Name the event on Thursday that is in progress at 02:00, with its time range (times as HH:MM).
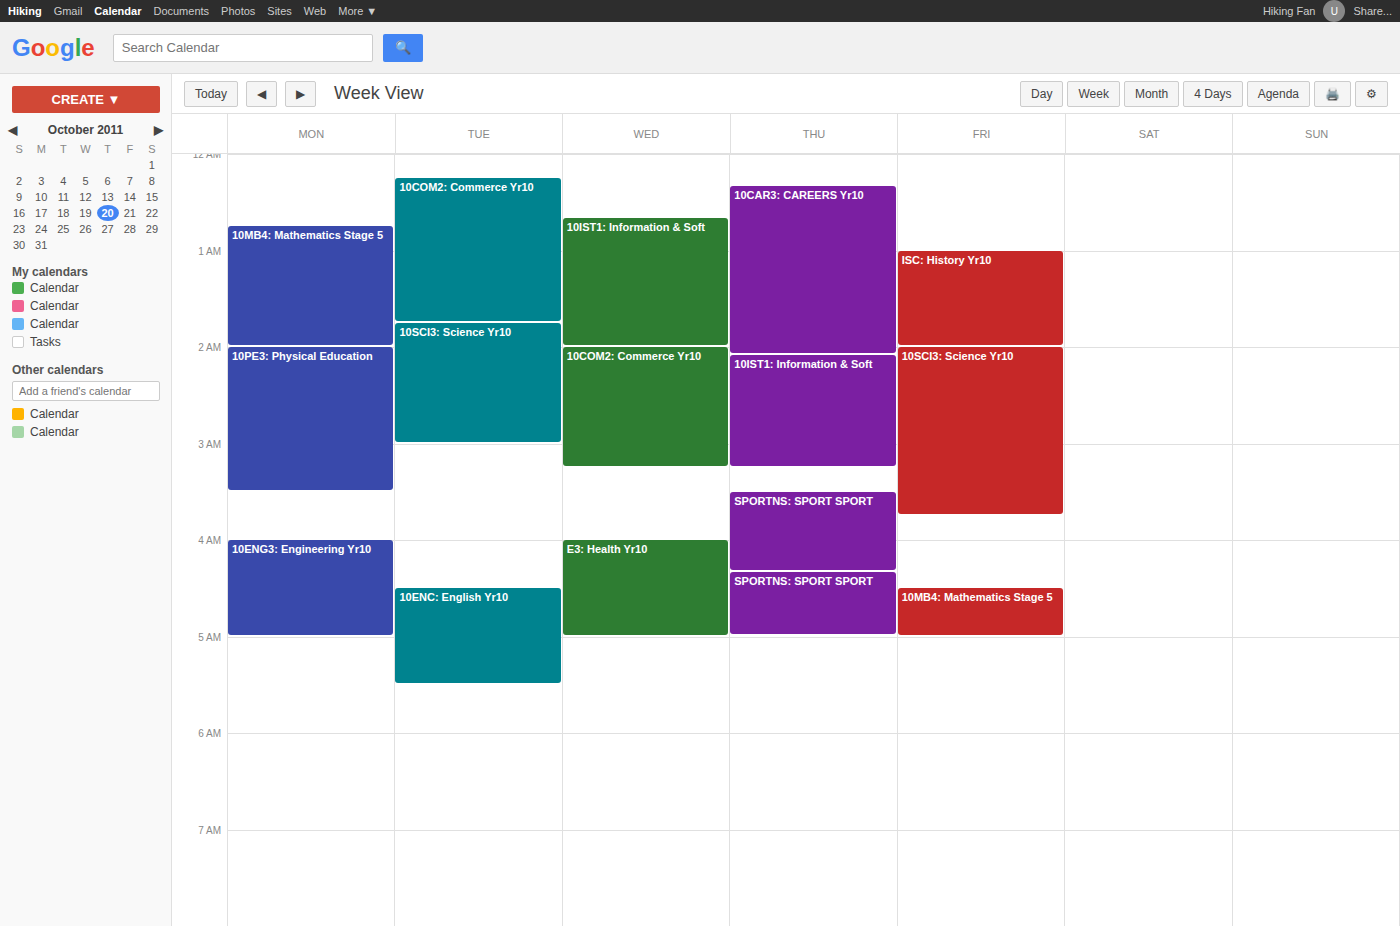
"10CAR3: CAREERS Yr10", 00:20 to 02:05